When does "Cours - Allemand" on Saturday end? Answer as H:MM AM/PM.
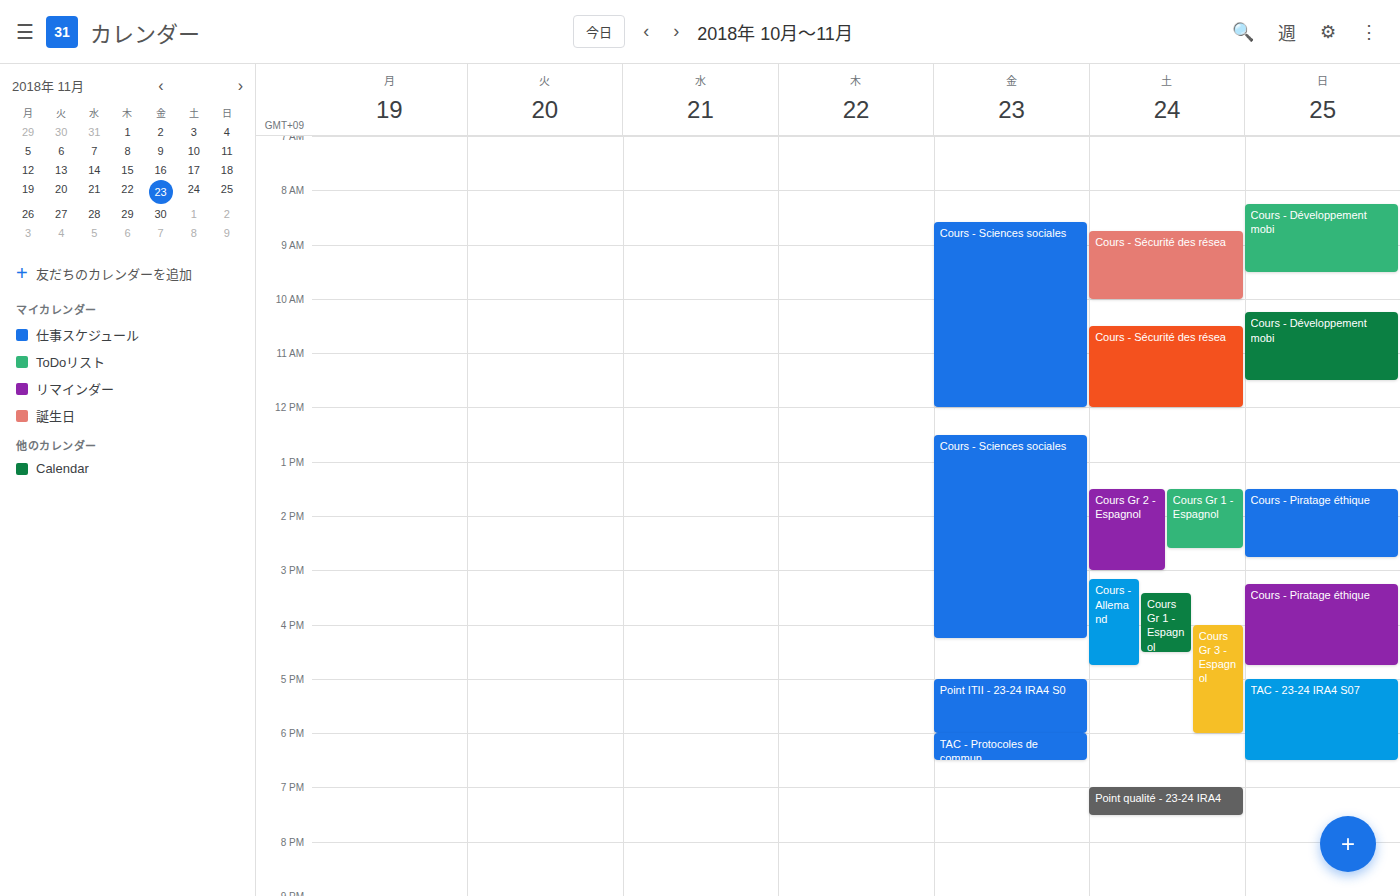
4:45 PM